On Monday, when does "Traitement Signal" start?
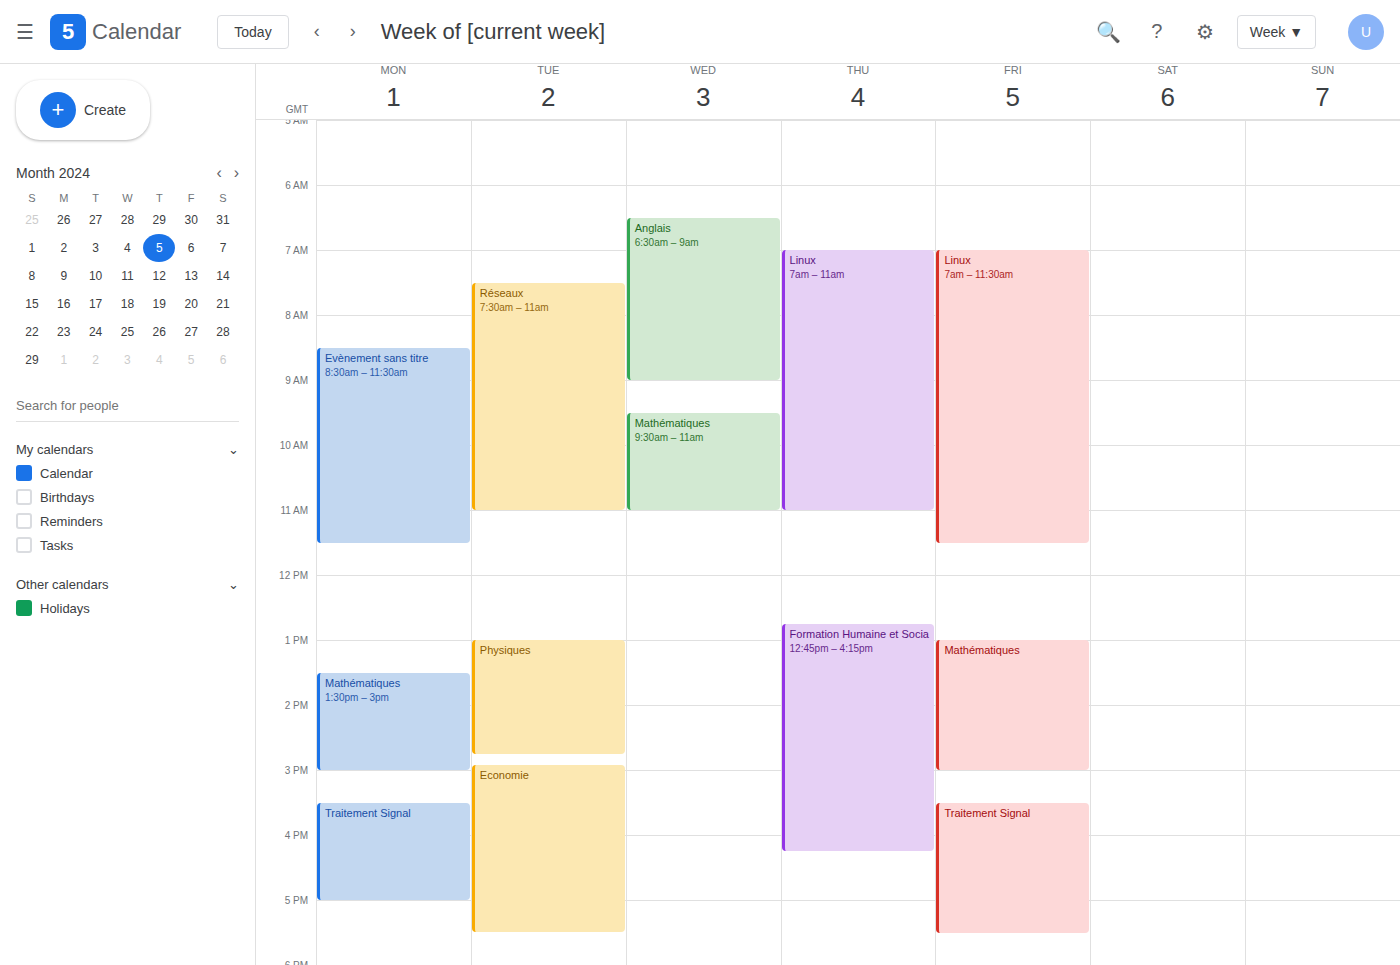
15:30